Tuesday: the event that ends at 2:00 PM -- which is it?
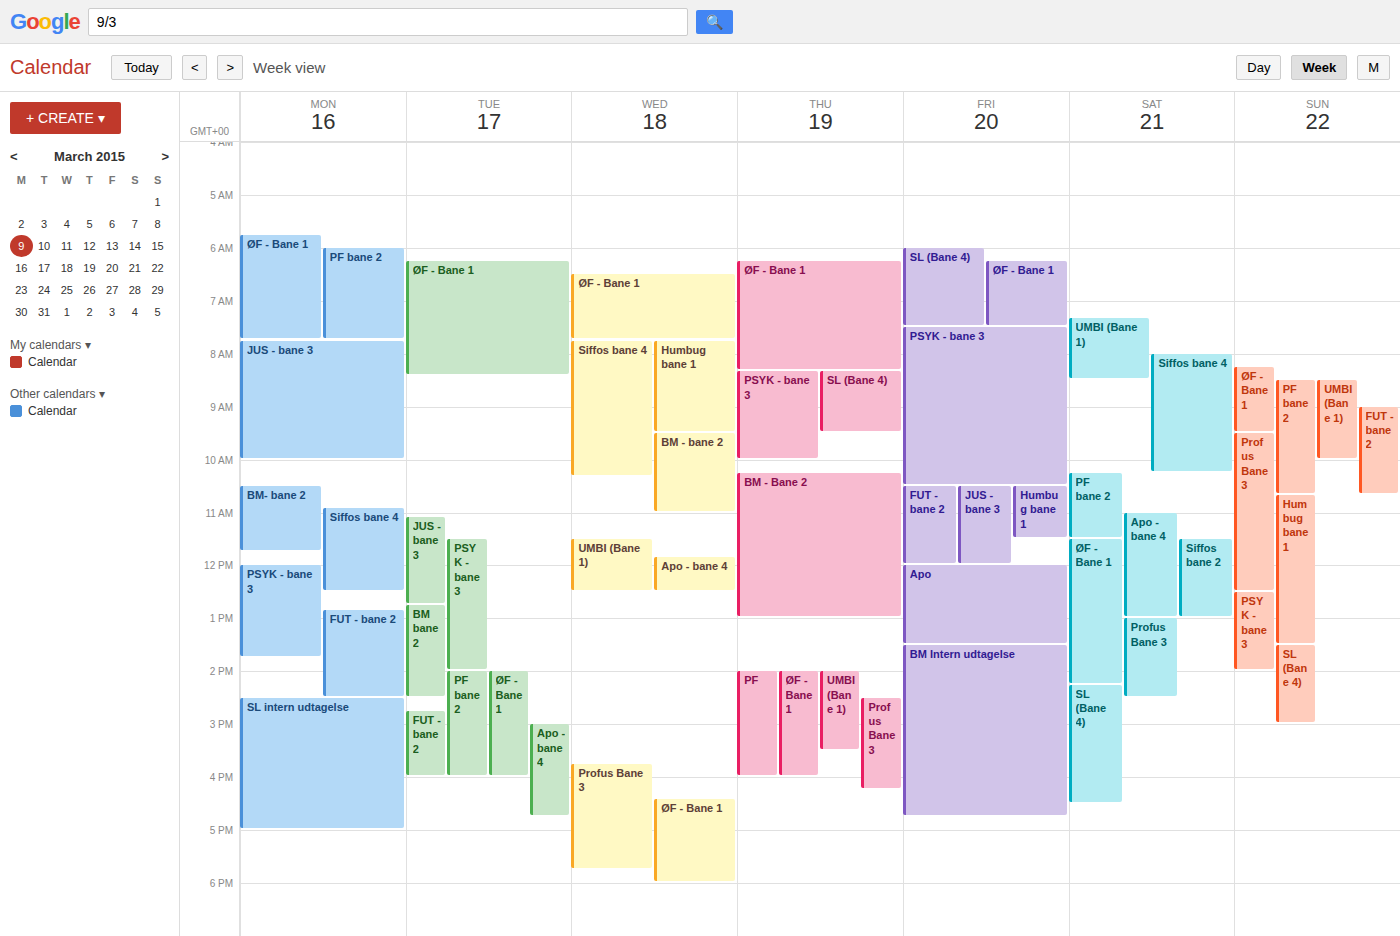
"PSYK - bane 3"